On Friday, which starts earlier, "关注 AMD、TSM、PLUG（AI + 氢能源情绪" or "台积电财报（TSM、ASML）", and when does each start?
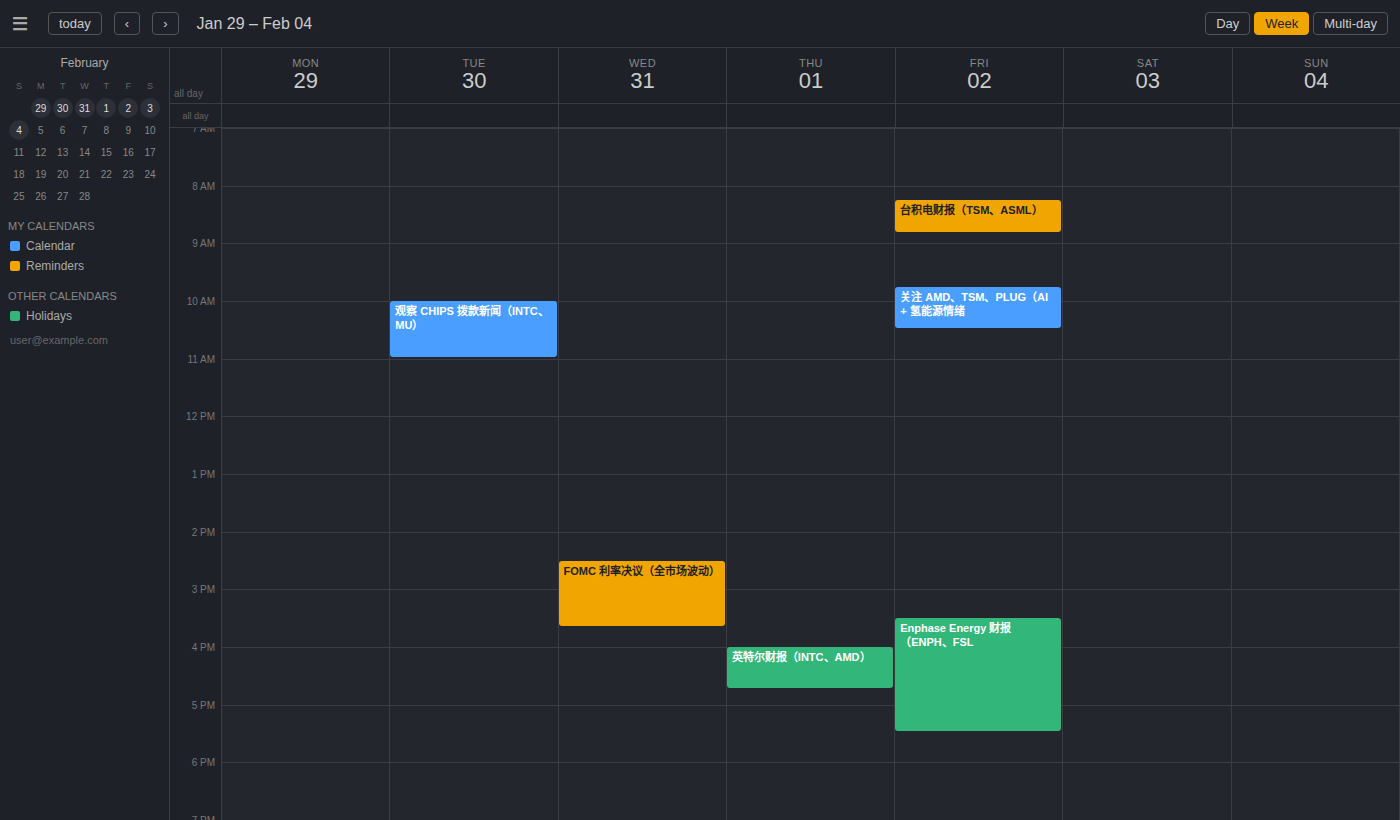
"台积电财报（TSM、ASML）" 8:15 AM; "关注 AMD、TSM、PLUG（AI + 氢能源情绪" 9:45 AM.